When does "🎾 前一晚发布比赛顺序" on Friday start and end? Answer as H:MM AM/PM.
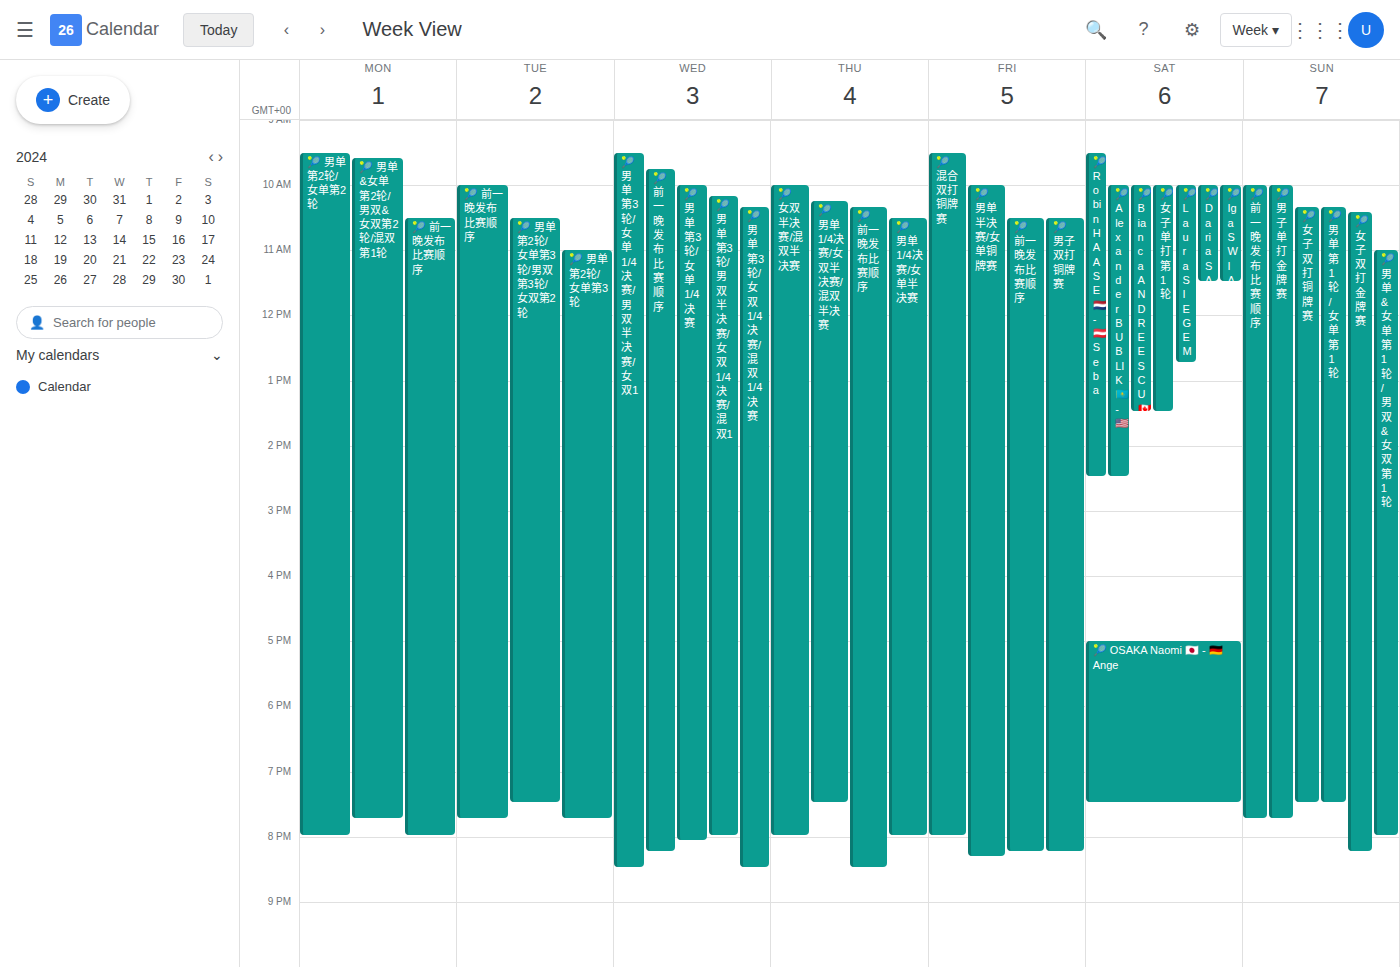
10:30 AM to 8:15 PM